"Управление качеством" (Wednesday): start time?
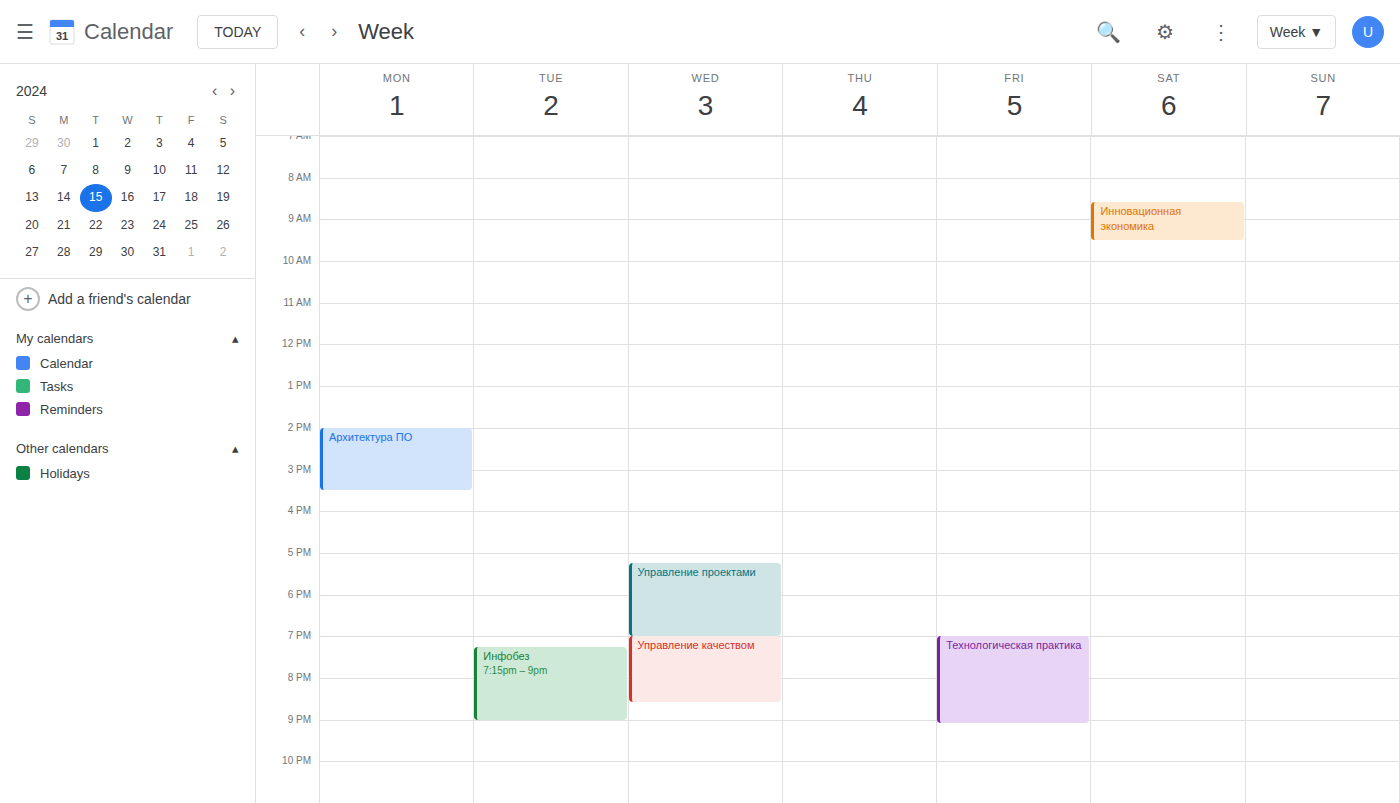
7:00 PM